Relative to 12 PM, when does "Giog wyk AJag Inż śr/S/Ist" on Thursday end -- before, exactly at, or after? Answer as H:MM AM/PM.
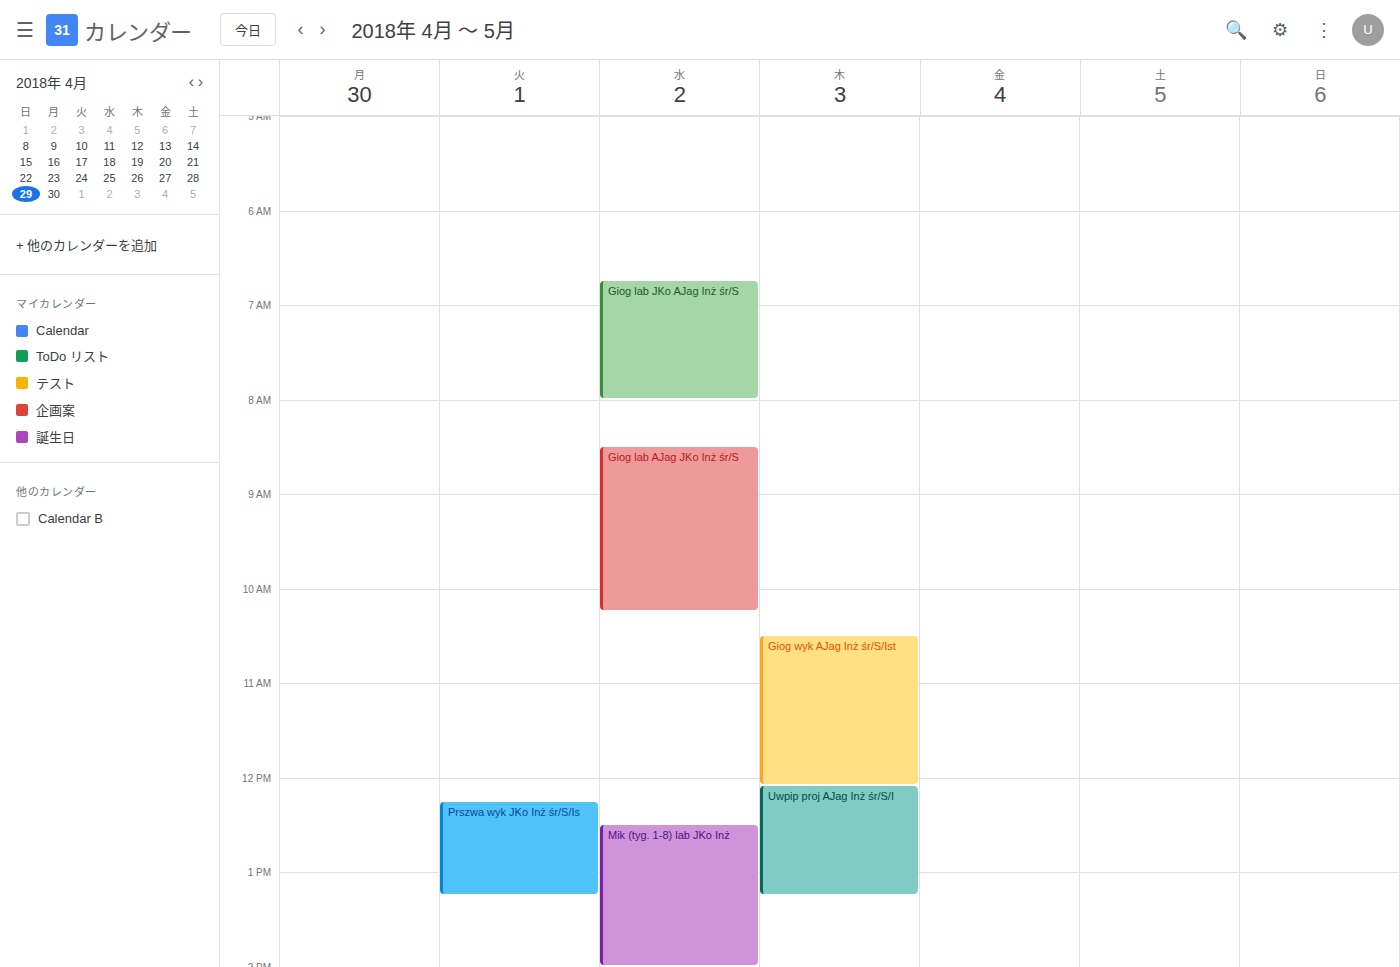
12:05 PM -- after 12 PM, 5 minutes below the 12 PM line.